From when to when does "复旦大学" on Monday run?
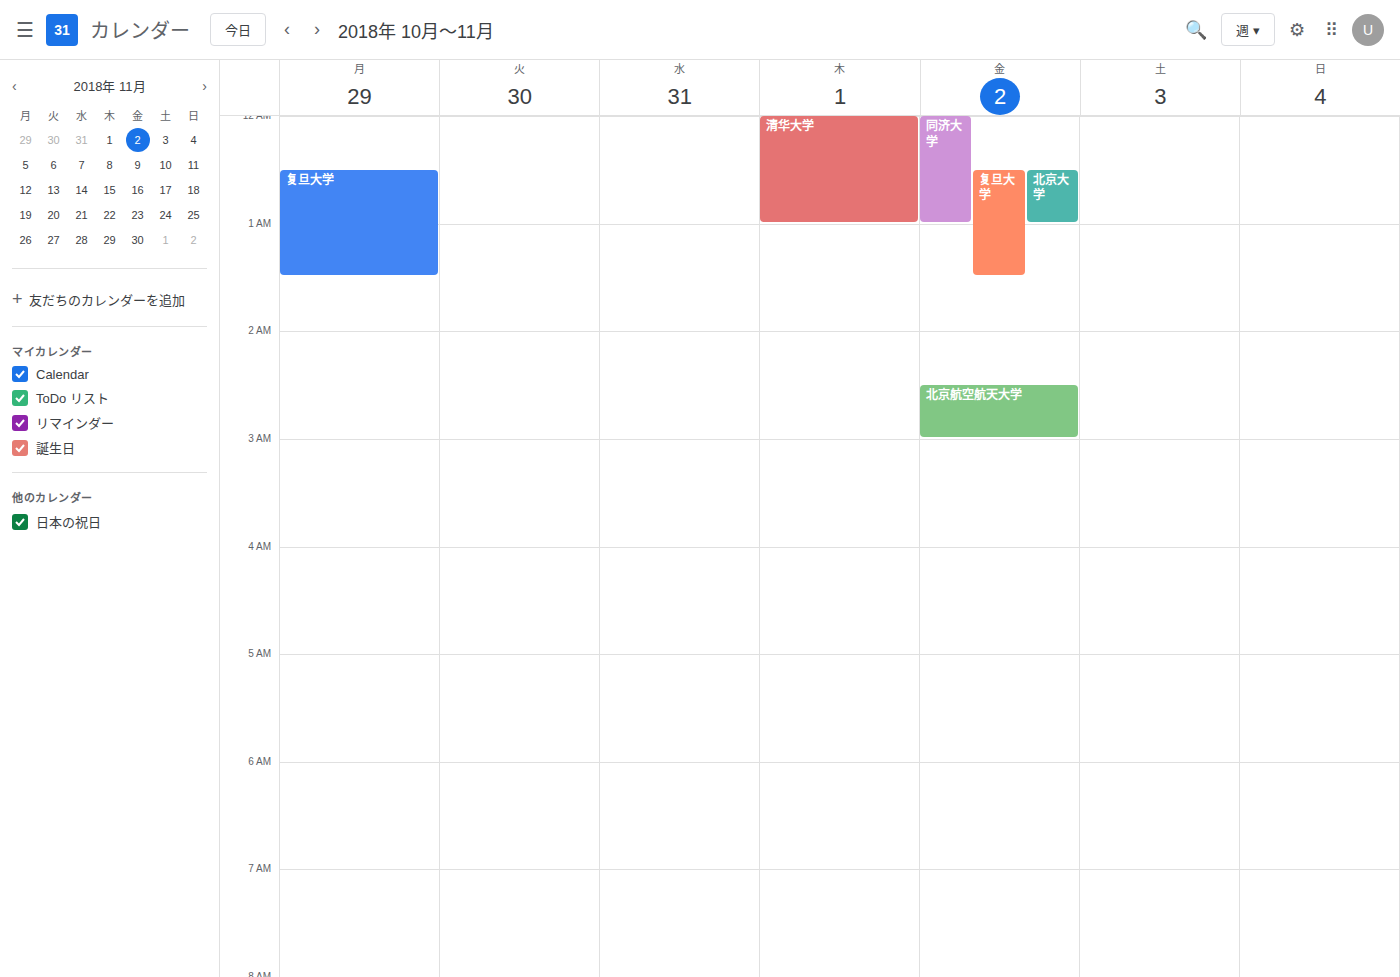
12:30 AM to 1:30 AM